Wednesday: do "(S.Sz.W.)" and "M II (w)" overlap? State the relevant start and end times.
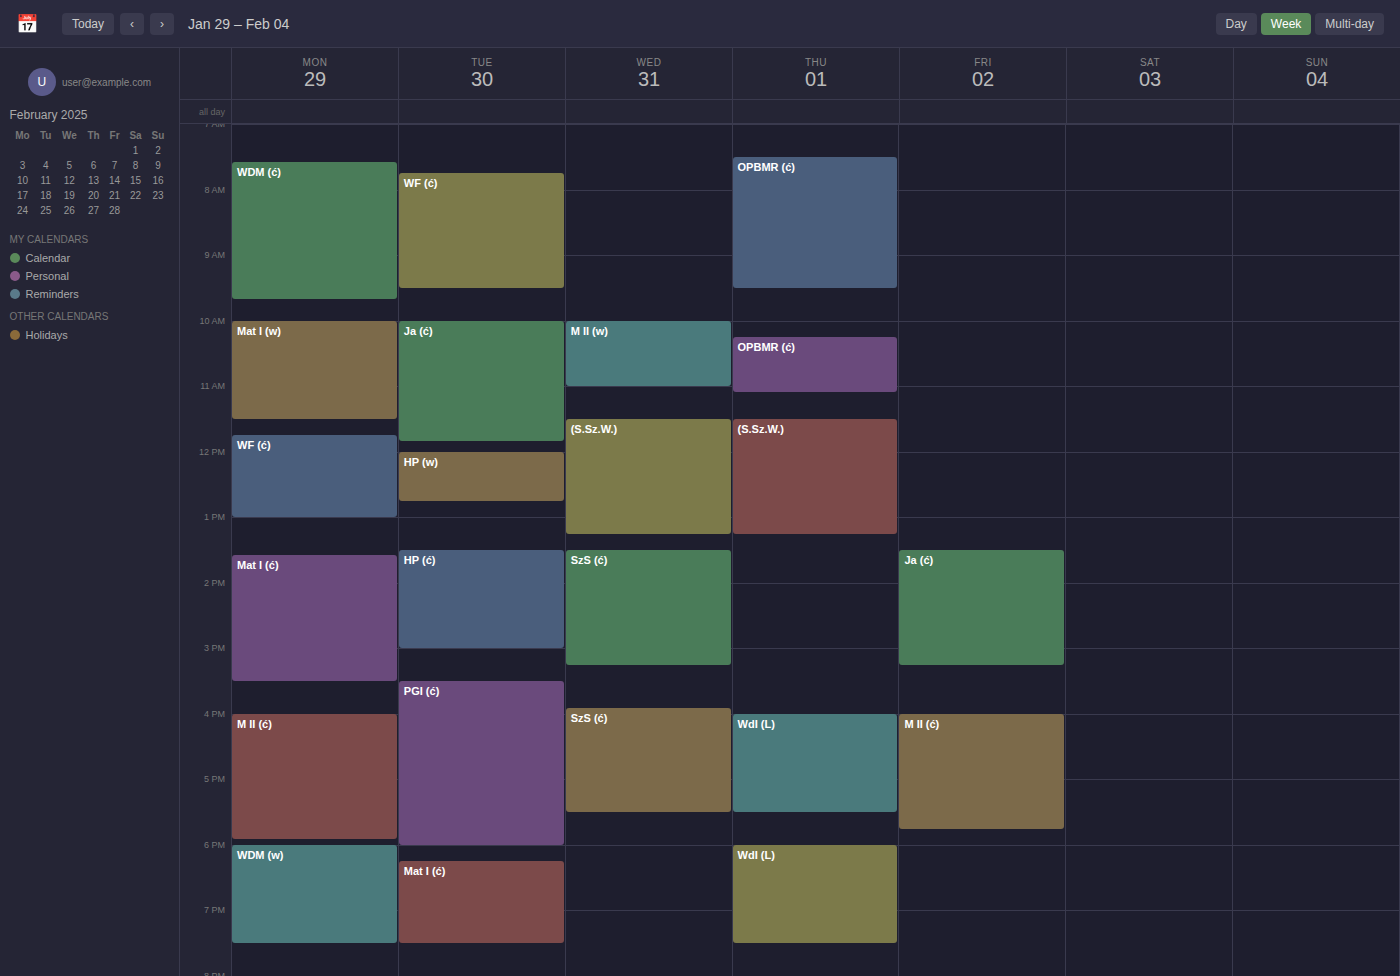
"M II (w)" ends at 11:00 AM and "(S.Sz.W.)" starts at 11:30 AM -- no overlap.